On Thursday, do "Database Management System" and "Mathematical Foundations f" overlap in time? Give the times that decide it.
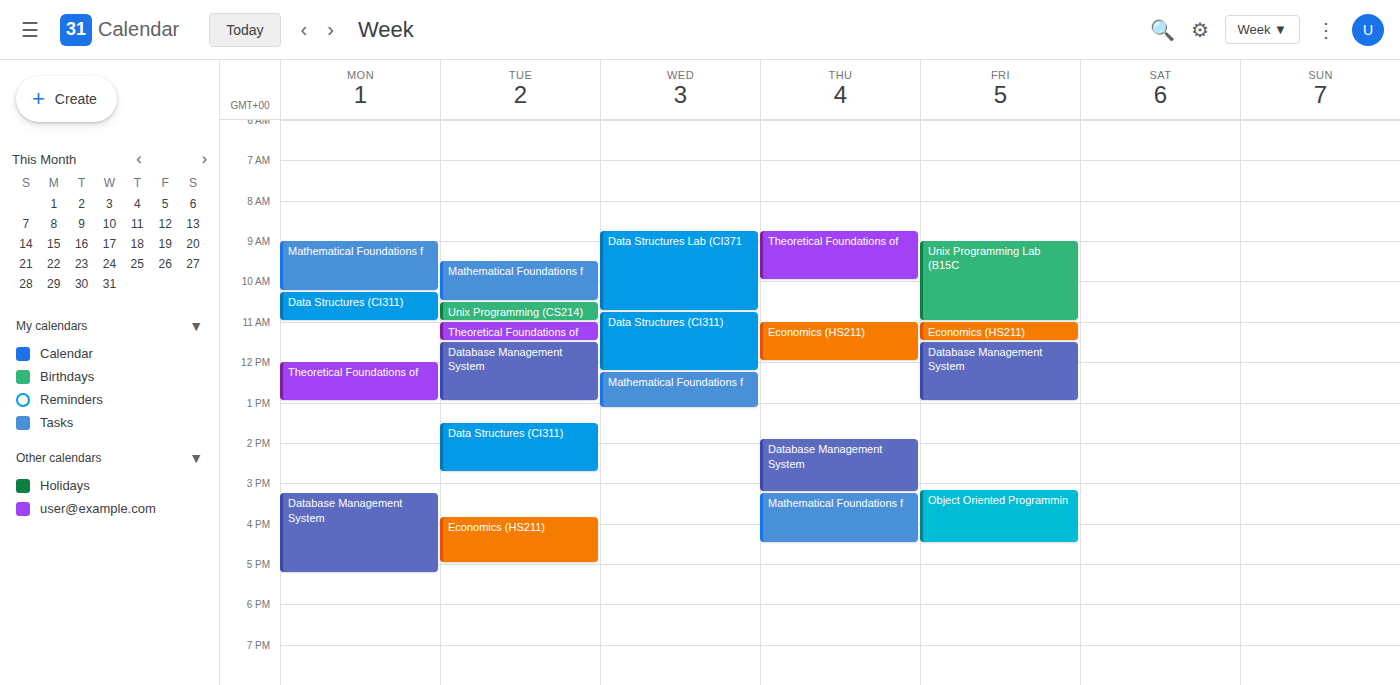
"Database Management System" ends at 15:15, exactly when "Mathematical Foundations f" starts -- they touch but do not overlap.